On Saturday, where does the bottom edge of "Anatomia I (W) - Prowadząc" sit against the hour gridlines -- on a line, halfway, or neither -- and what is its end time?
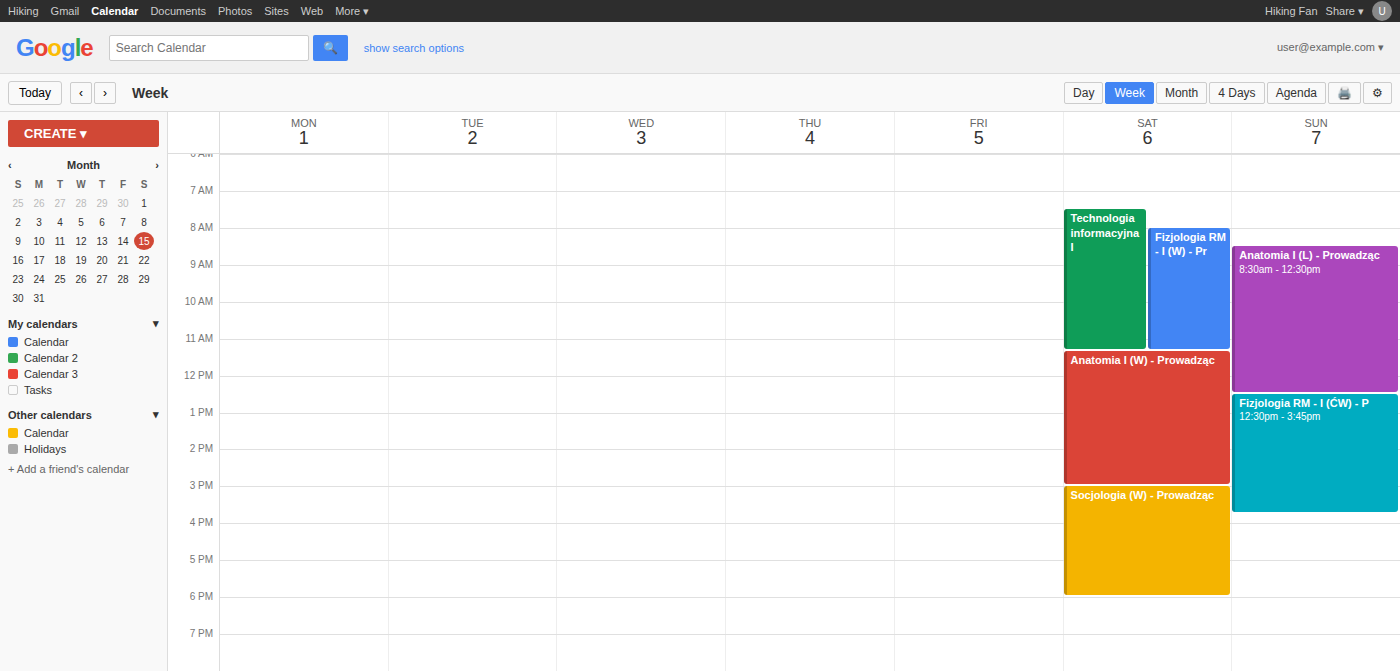
3:00 PM -- exactly on the 3 PM line.